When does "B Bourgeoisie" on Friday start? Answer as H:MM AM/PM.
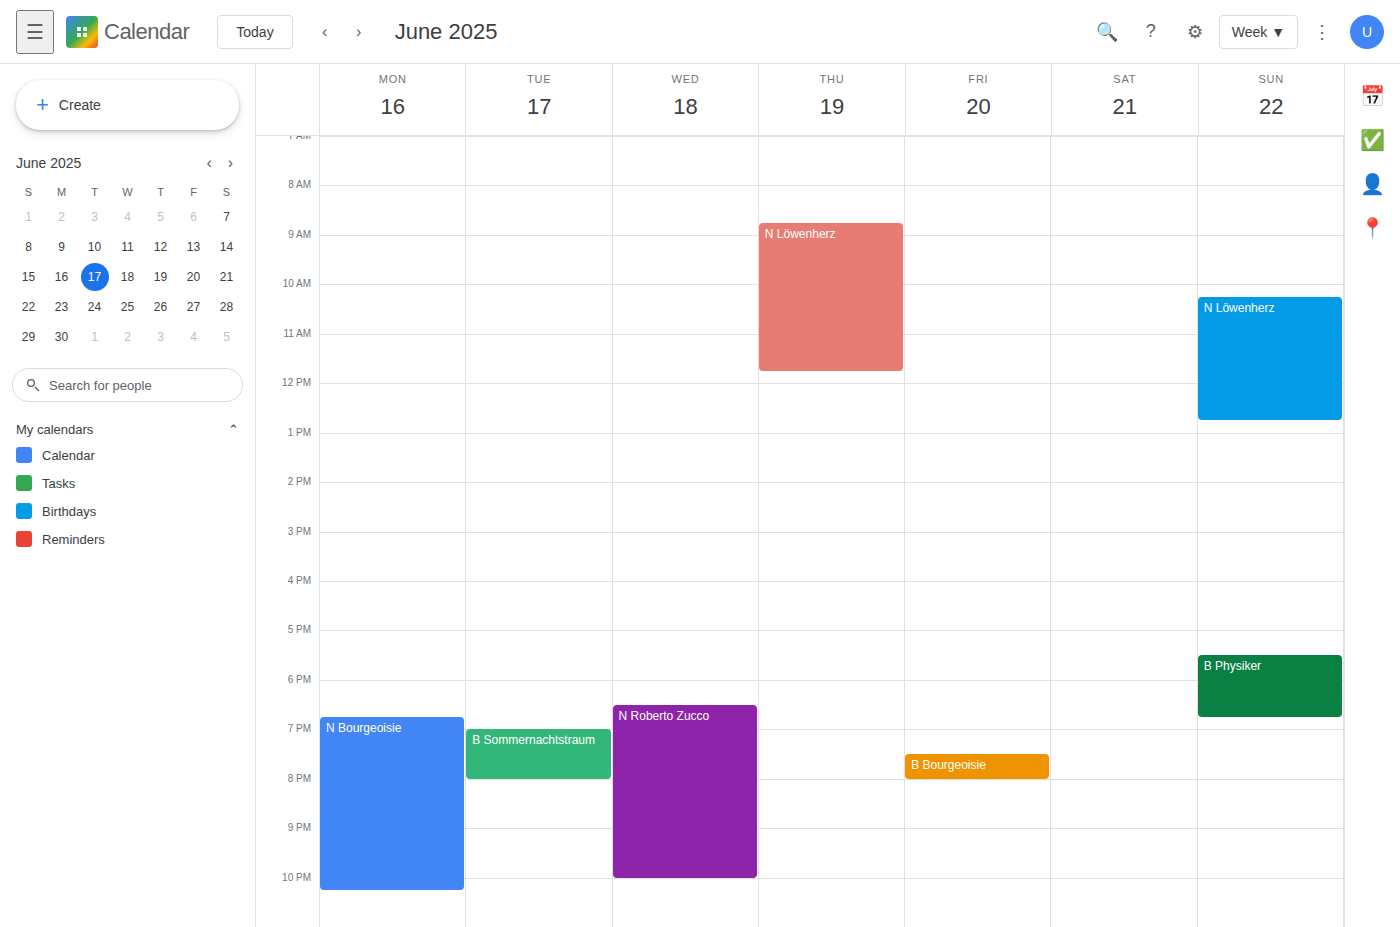
7:30 PM